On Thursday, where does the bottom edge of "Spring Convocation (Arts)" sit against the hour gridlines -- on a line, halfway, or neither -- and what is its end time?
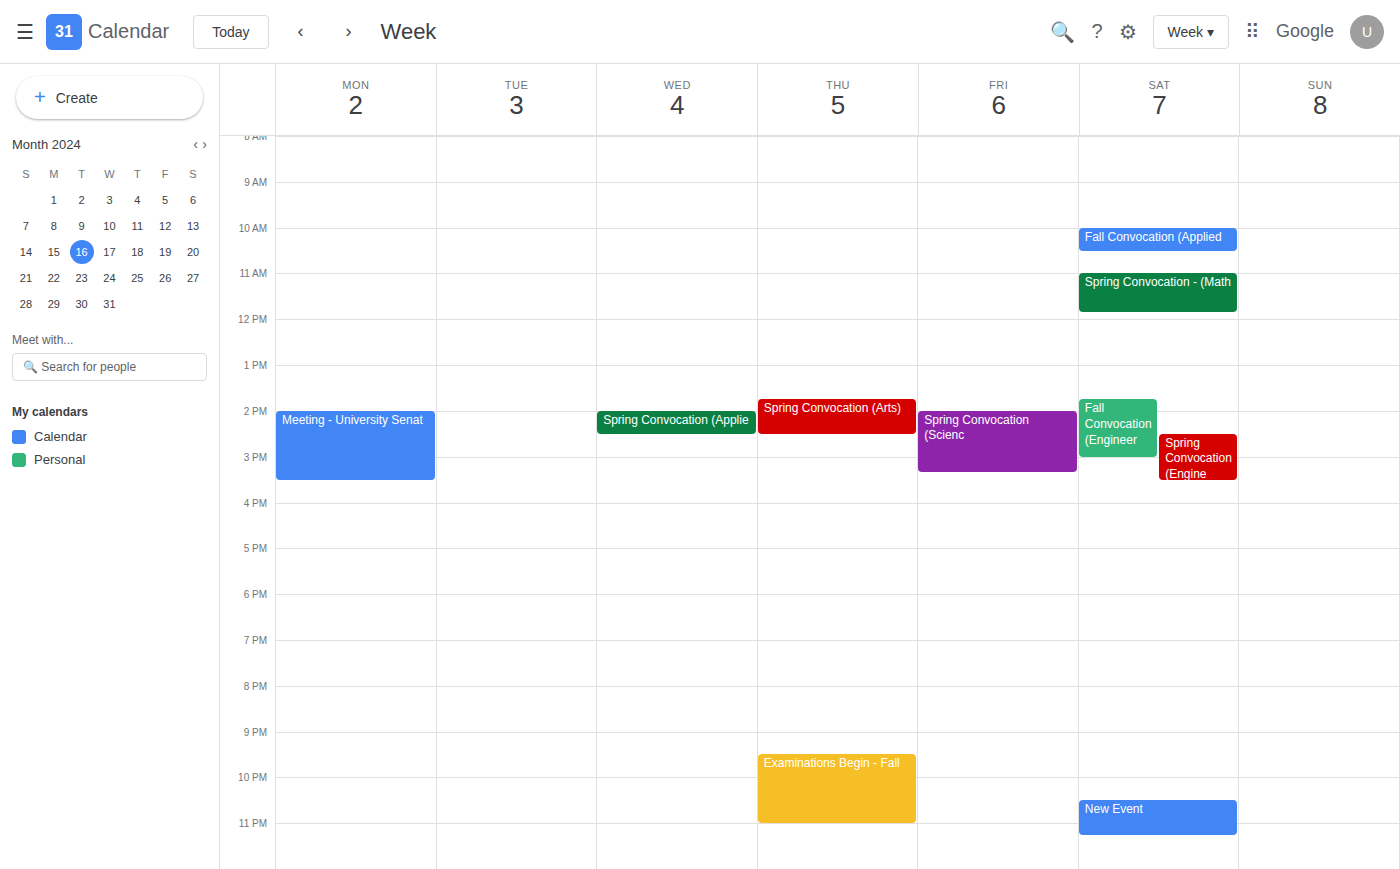
2:30 PM -- halfway between the 2 PM and 3 PM lines.